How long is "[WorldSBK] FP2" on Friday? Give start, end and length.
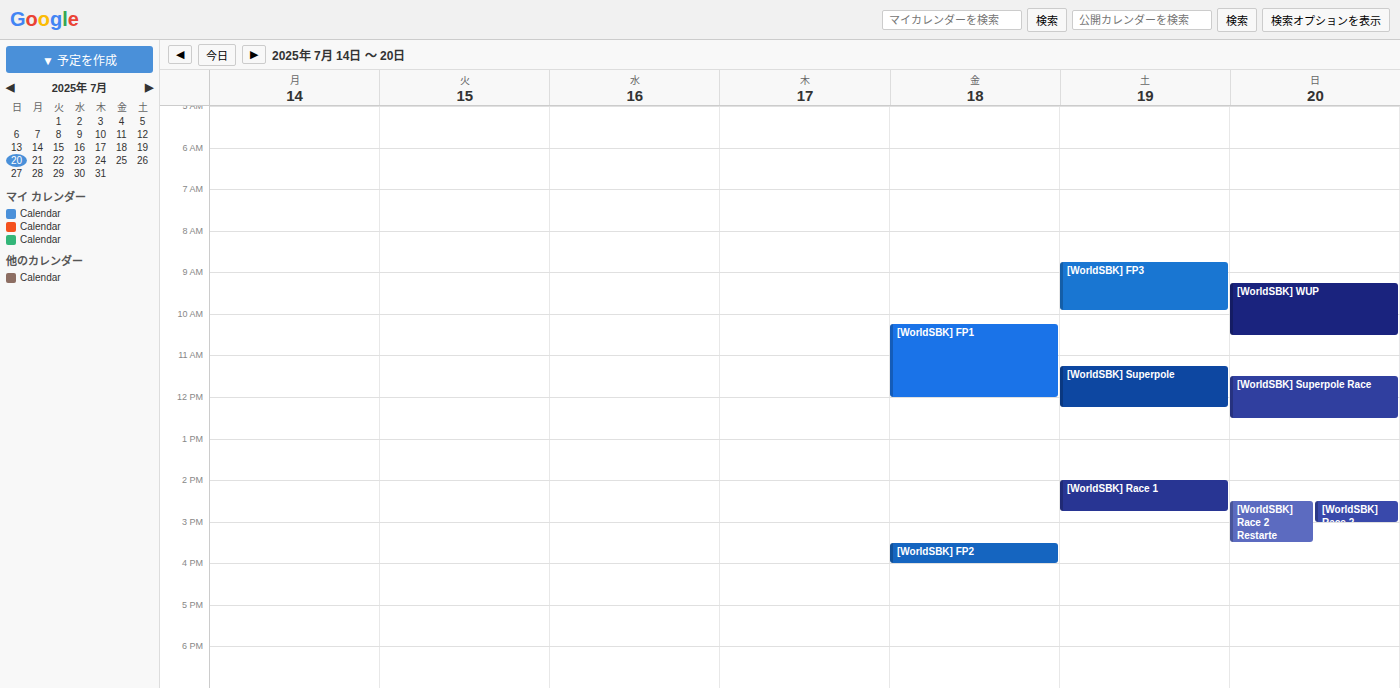
3:30 PM to 4:00 PM, 30 minutes